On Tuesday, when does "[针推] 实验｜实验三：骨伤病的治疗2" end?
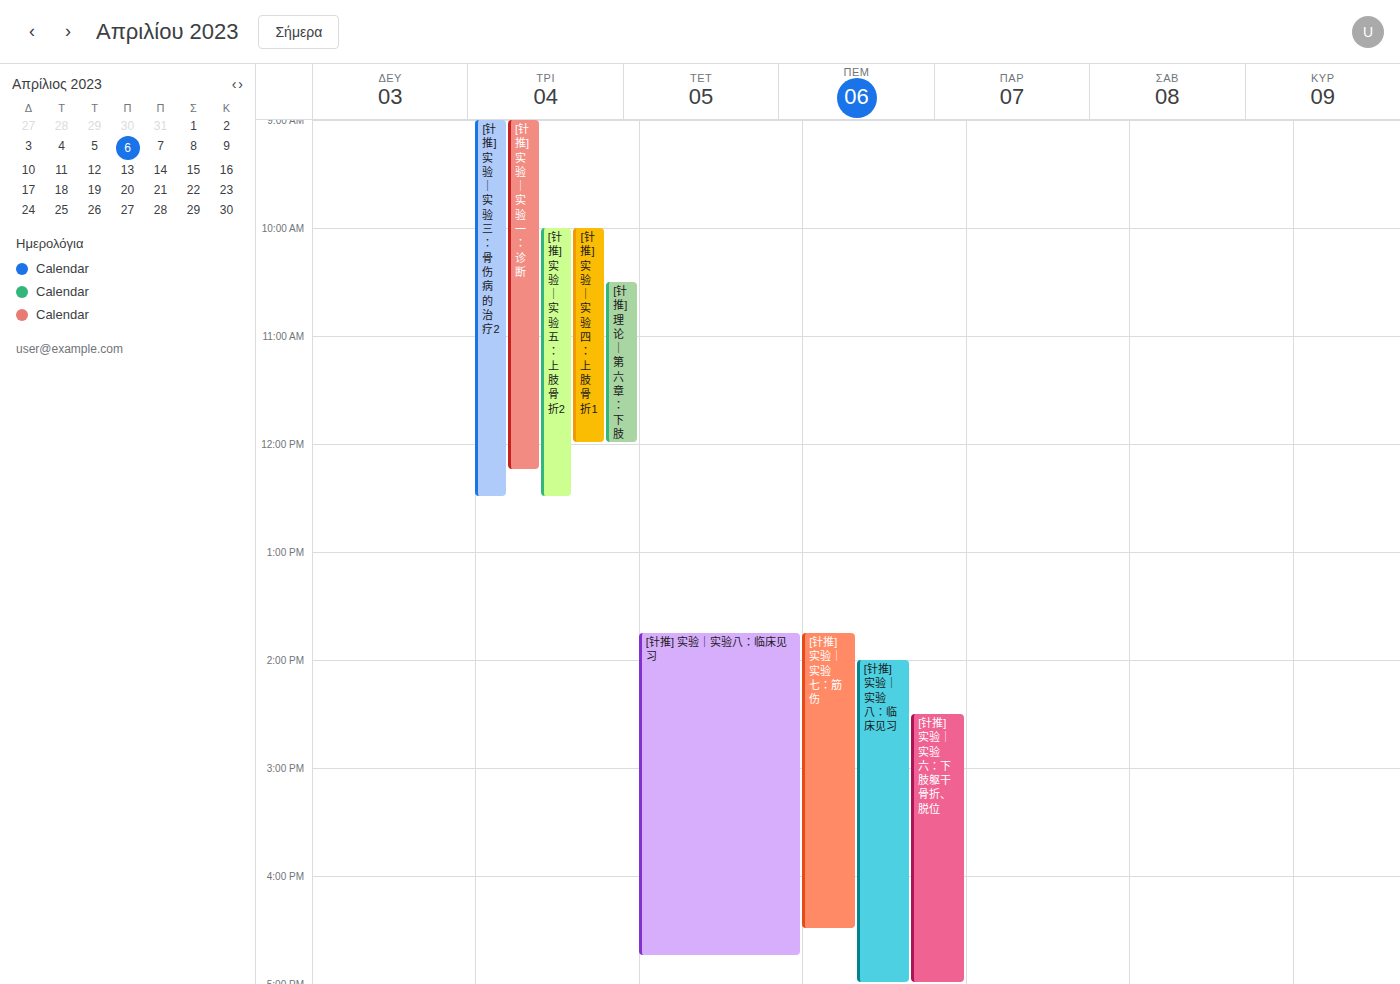
12:30 PM